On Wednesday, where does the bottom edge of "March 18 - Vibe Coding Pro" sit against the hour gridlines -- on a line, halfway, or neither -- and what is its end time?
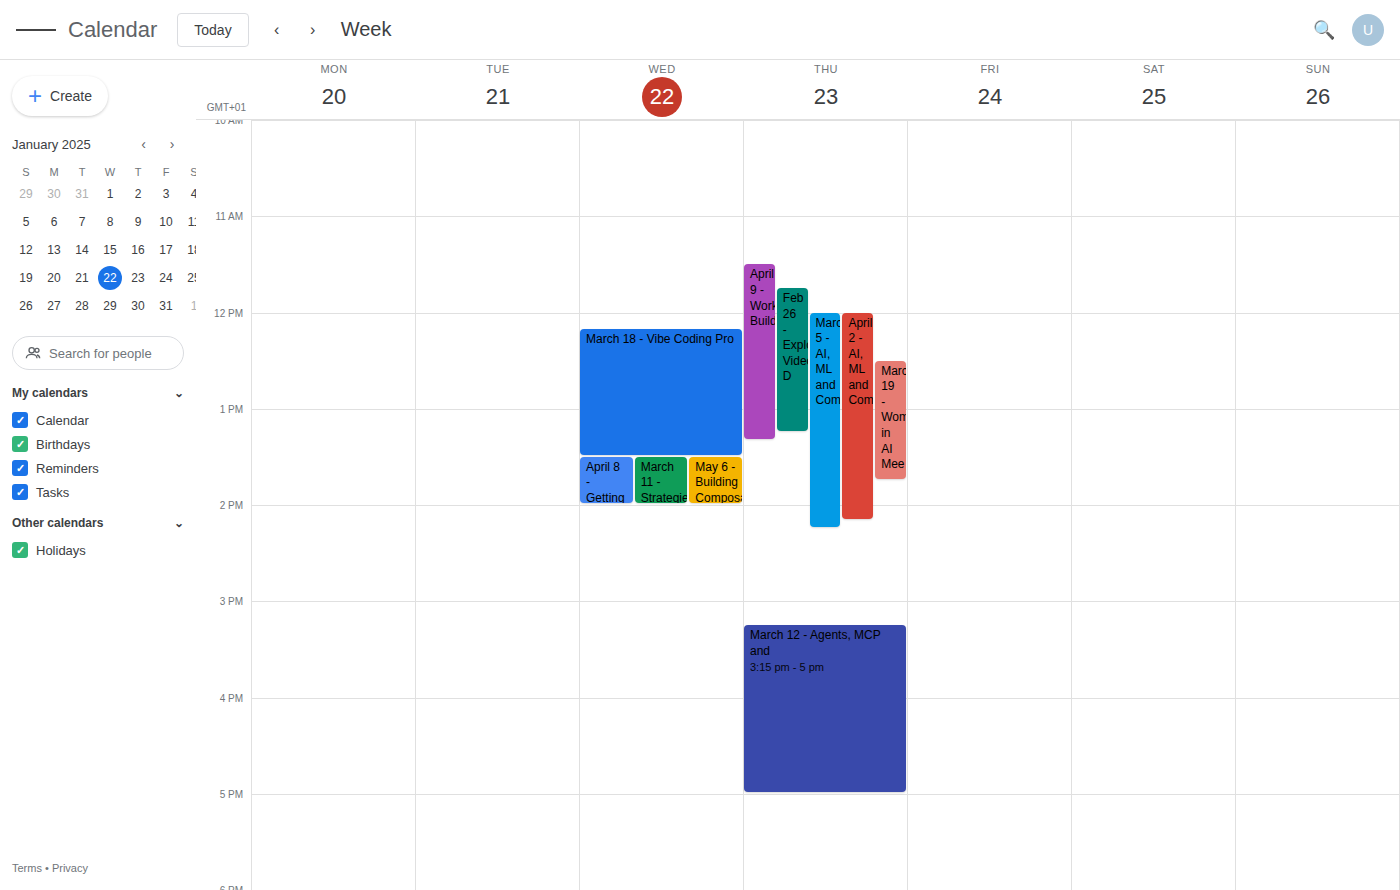
1:30 PM -- halfway between the 1 PM and 2 PM lines.